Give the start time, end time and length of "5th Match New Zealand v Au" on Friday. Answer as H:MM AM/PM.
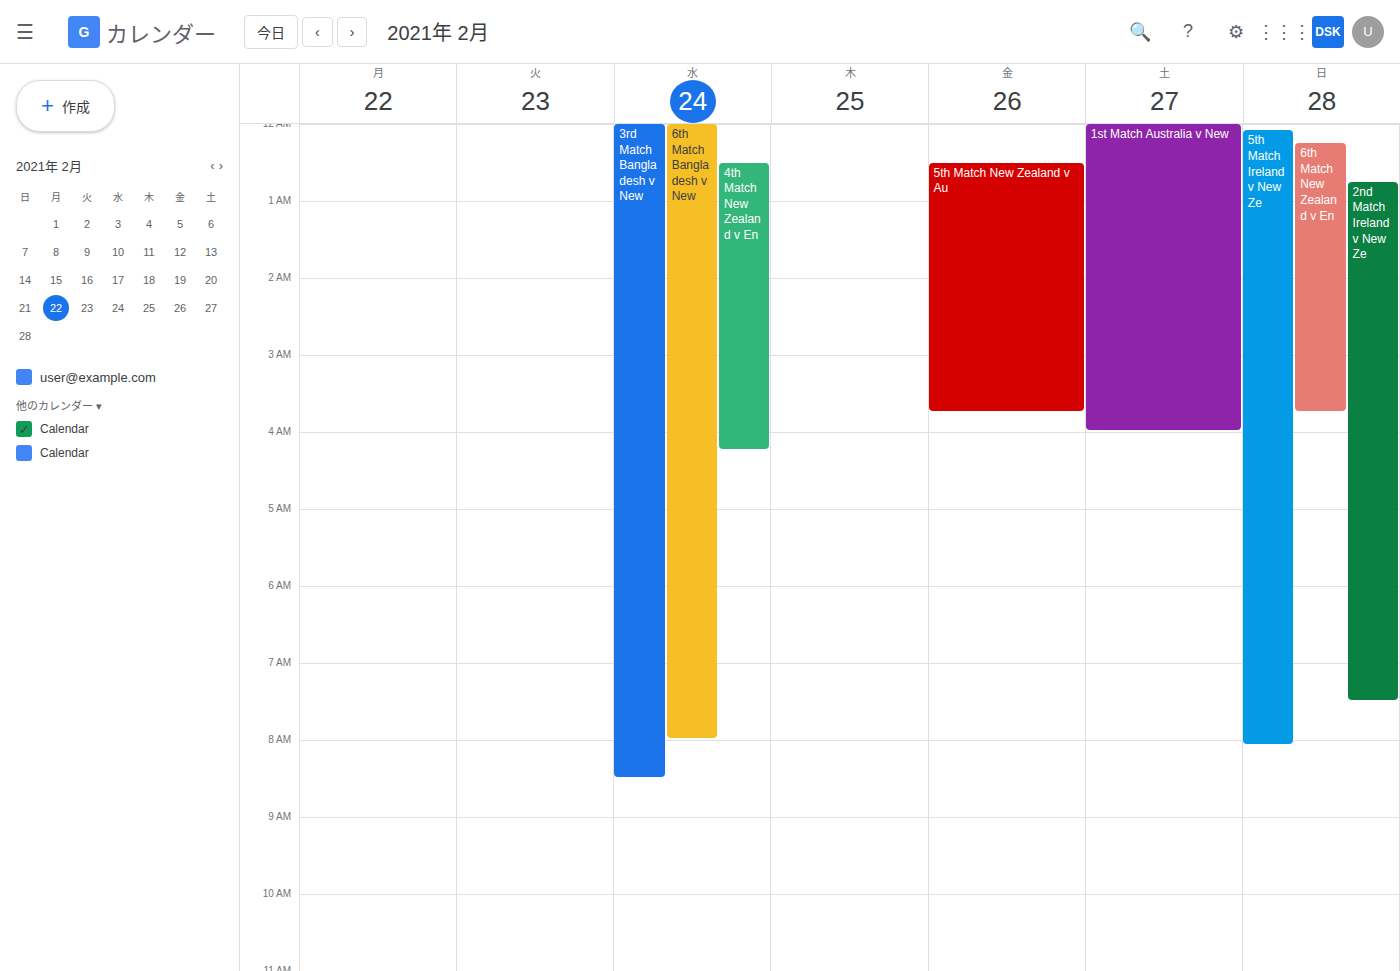
12:30 AM to 3:45 AM, 3 hours 15 minutes